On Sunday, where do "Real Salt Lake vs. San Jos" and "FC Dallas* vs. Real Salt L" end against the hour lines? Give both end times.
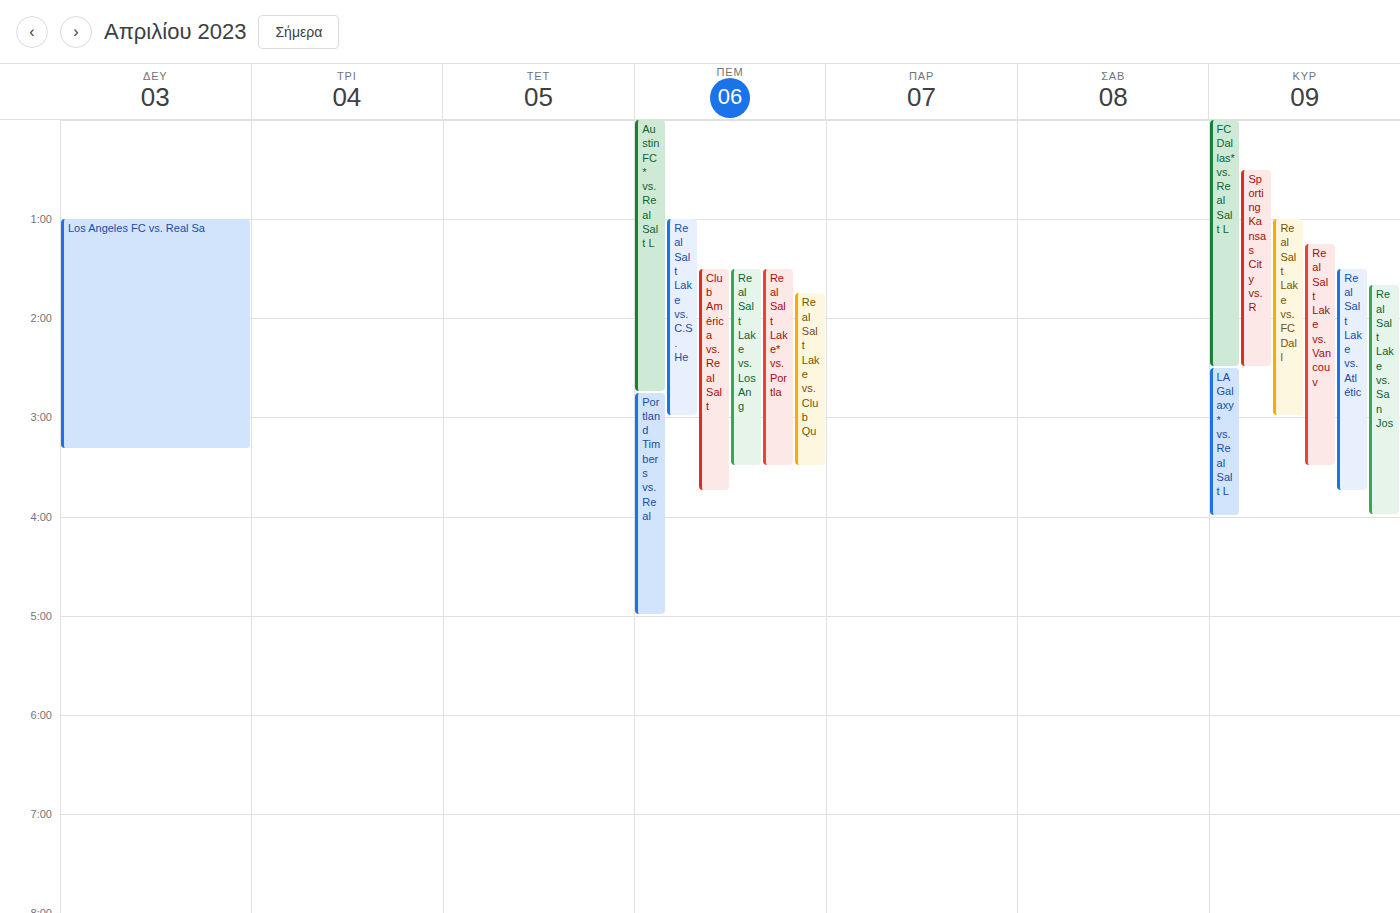
"Real Salt Lake vs. San Jos": 4:00 AM, exactly on the 4 AM line. "FC Dallas* vs. Real Salt L": 2:30 AM, halfway between the 2 AM and 3 AM lines.